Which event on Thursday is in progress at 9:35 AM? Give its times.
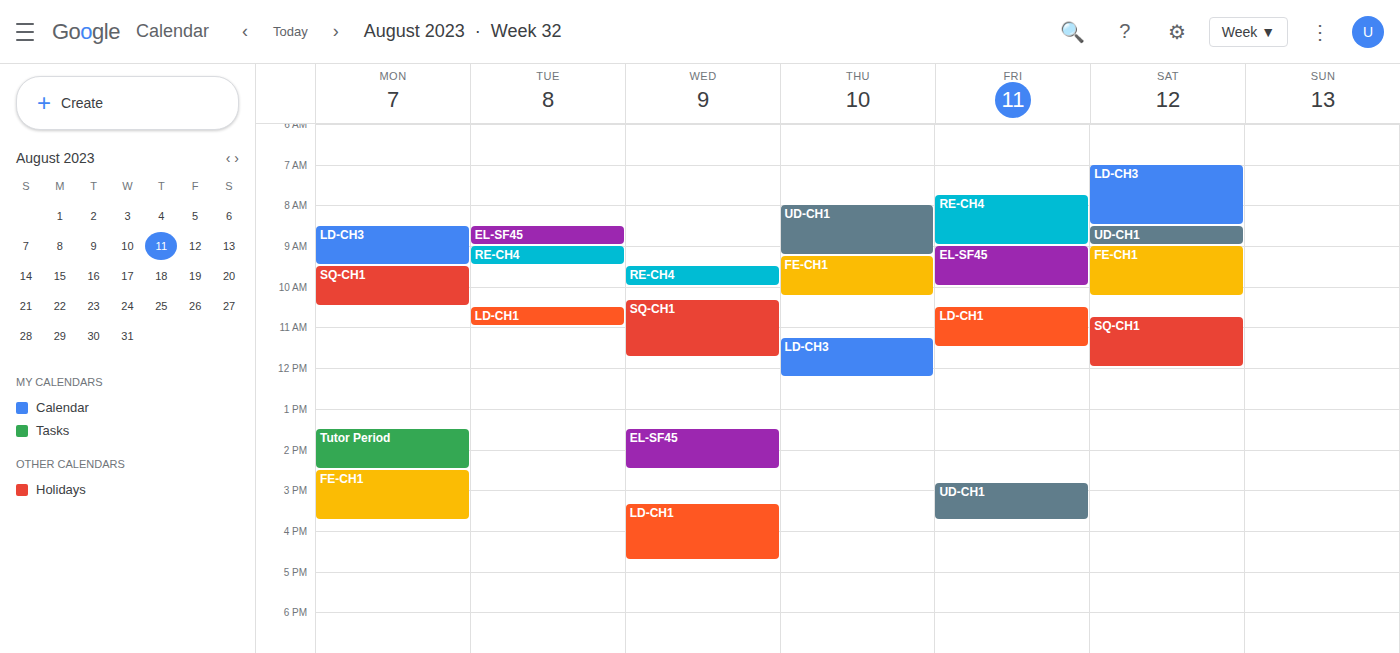
"FE-CH1", 9:15 AM to 10:15 AM